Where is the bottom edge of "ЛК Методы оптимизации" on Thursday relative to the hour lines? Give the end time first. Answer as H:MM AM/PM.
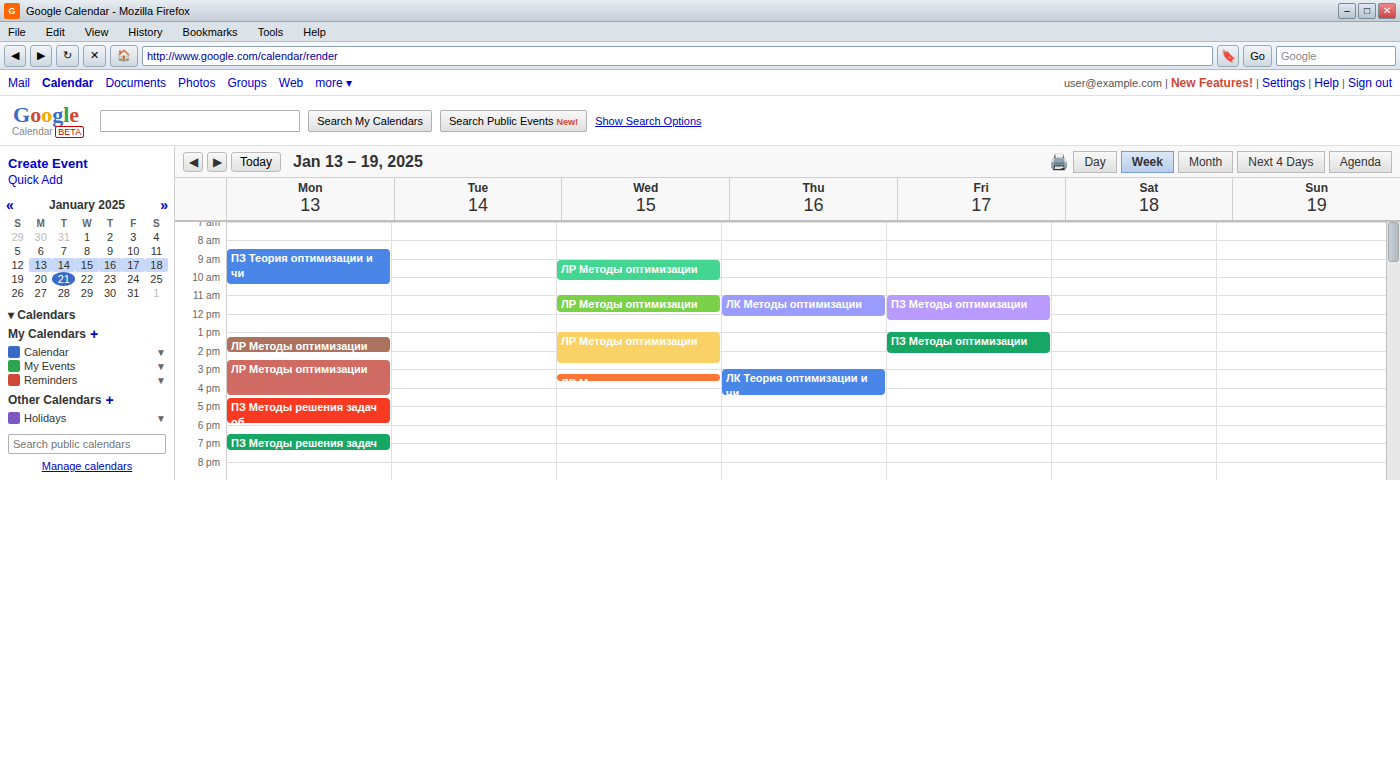
12:15 PM -- neither: a quarter of the way from the 12 PM line to the 1 PM line.